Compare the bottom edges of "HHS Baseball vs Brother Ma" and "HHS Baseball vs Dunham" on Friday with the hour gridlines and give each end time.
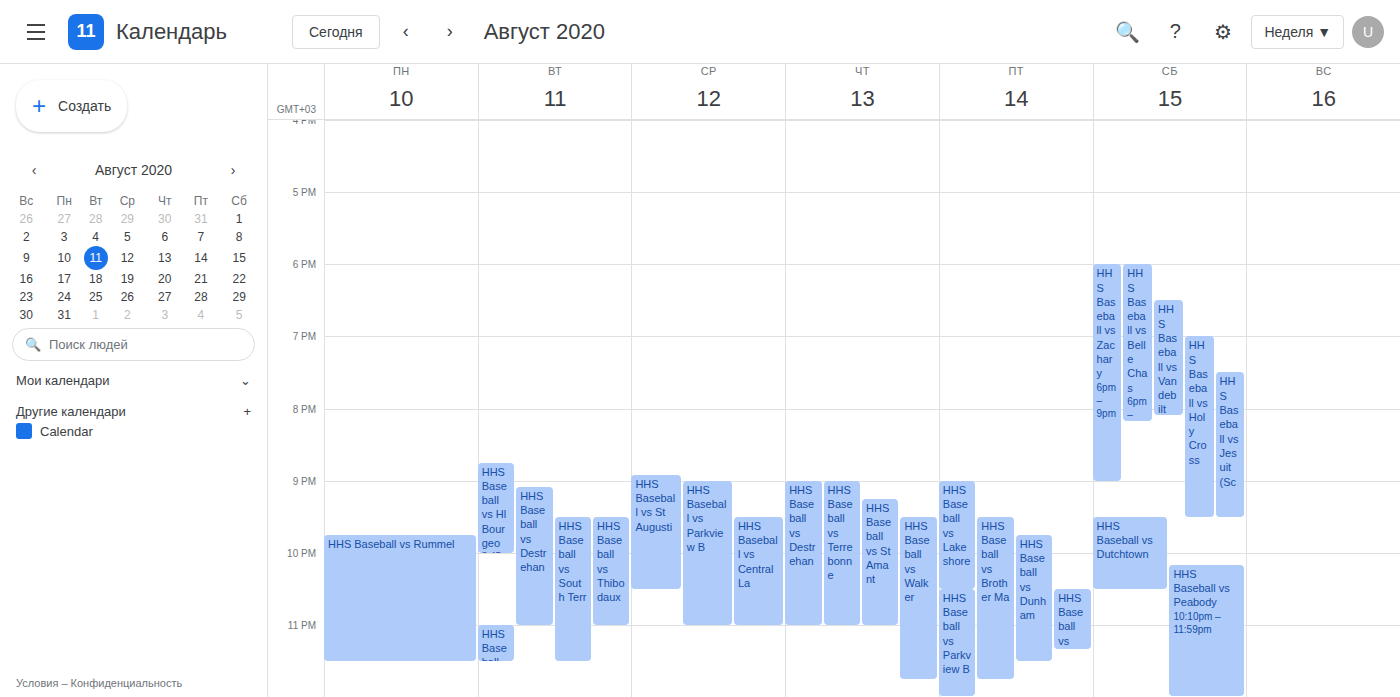
"HHS Baseball vs Brother Ma": 11:45 PM, neither: three quarters of the way from the 11 PM line to the 12 AM line. "HHS Baseball vs Dunham": 11:30 PM, halfway between the 11 PM and 12 AM lines.